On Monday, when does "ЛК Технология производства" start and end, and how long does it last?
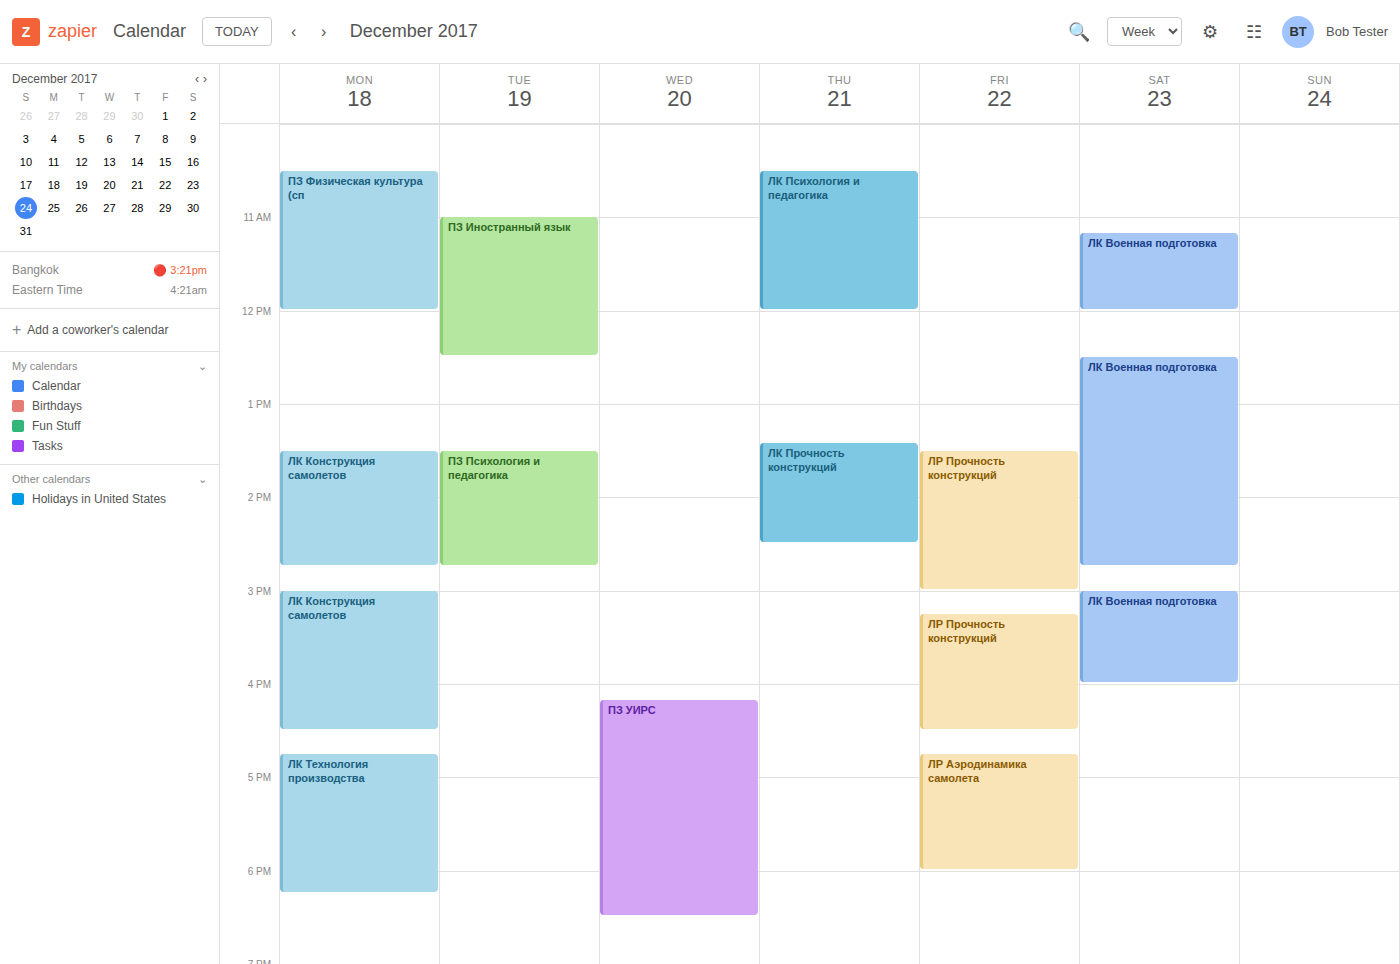
4:45 PM to 6:15 PM, 1 hour 30 minutes